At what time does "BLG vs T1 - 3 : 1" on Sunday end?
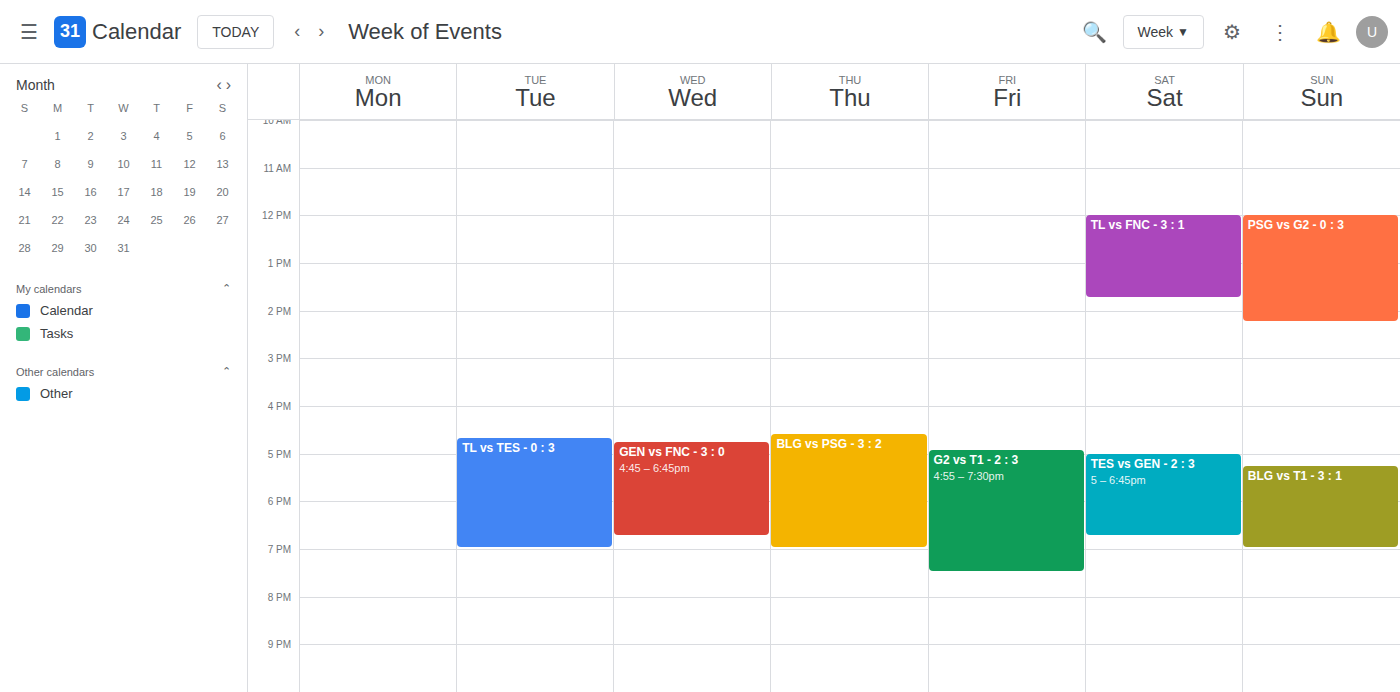
7:00 PM